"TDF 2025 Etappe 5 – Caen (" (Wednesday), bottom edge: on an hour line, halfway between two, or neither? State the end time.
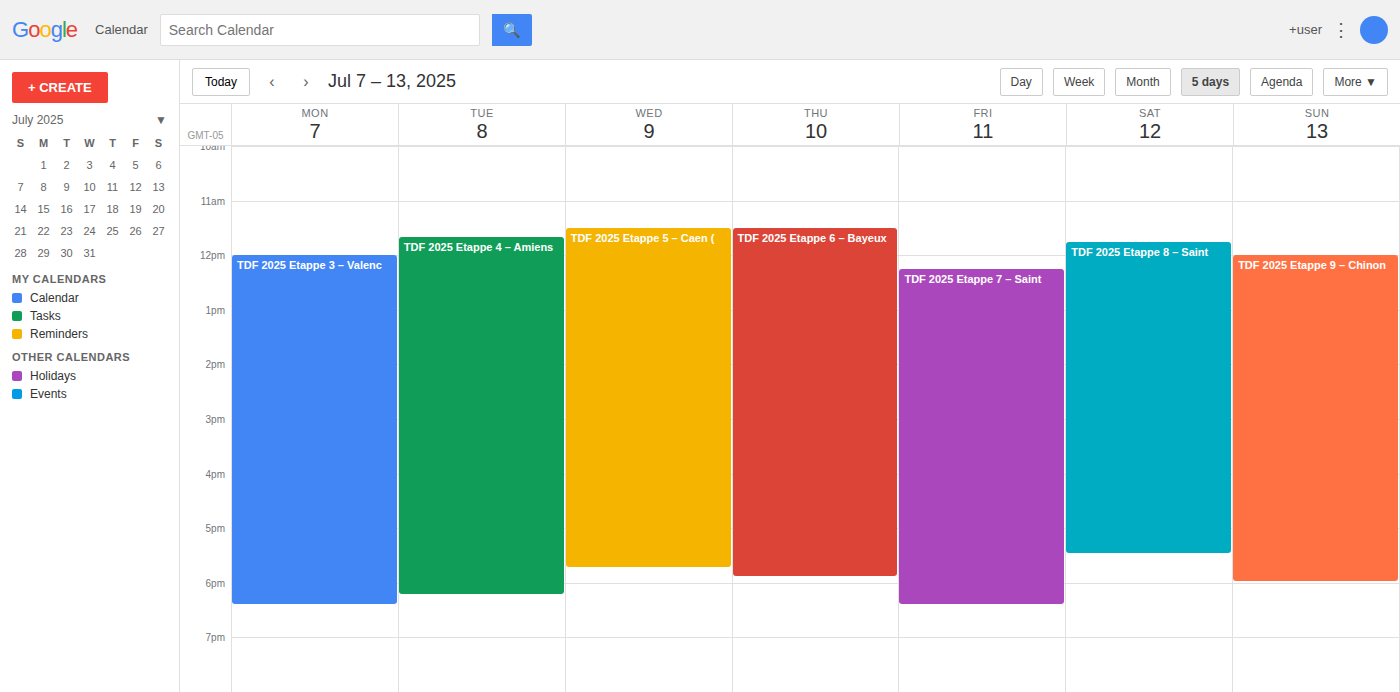
5:45 PM -- neither: three quarters of the way from the 5 PM line to the 6 PM line.